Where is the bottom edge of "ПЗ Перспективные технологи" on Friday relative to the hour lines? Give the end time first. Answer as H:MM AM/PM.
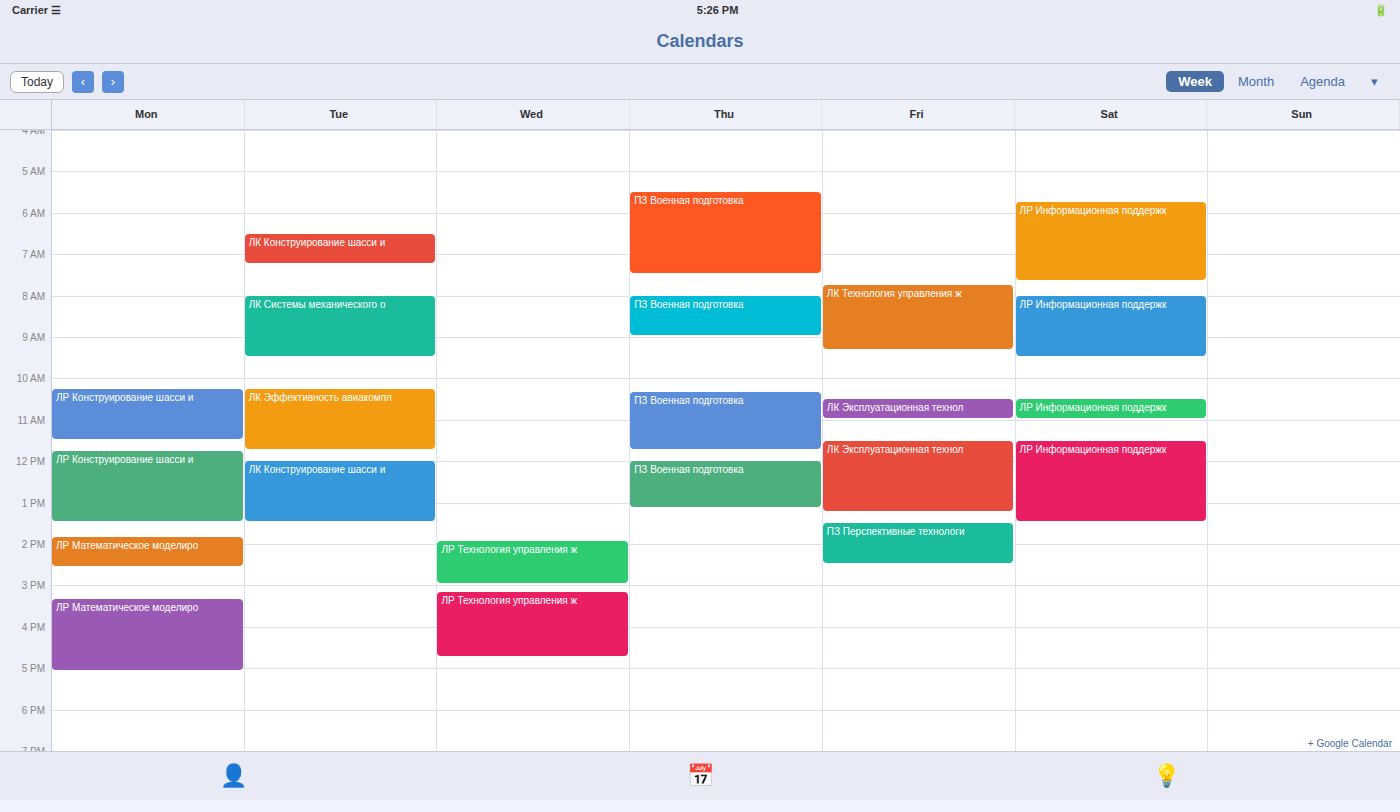
2:30 PM -- halfway between the 2 PM and 3 PM lines.